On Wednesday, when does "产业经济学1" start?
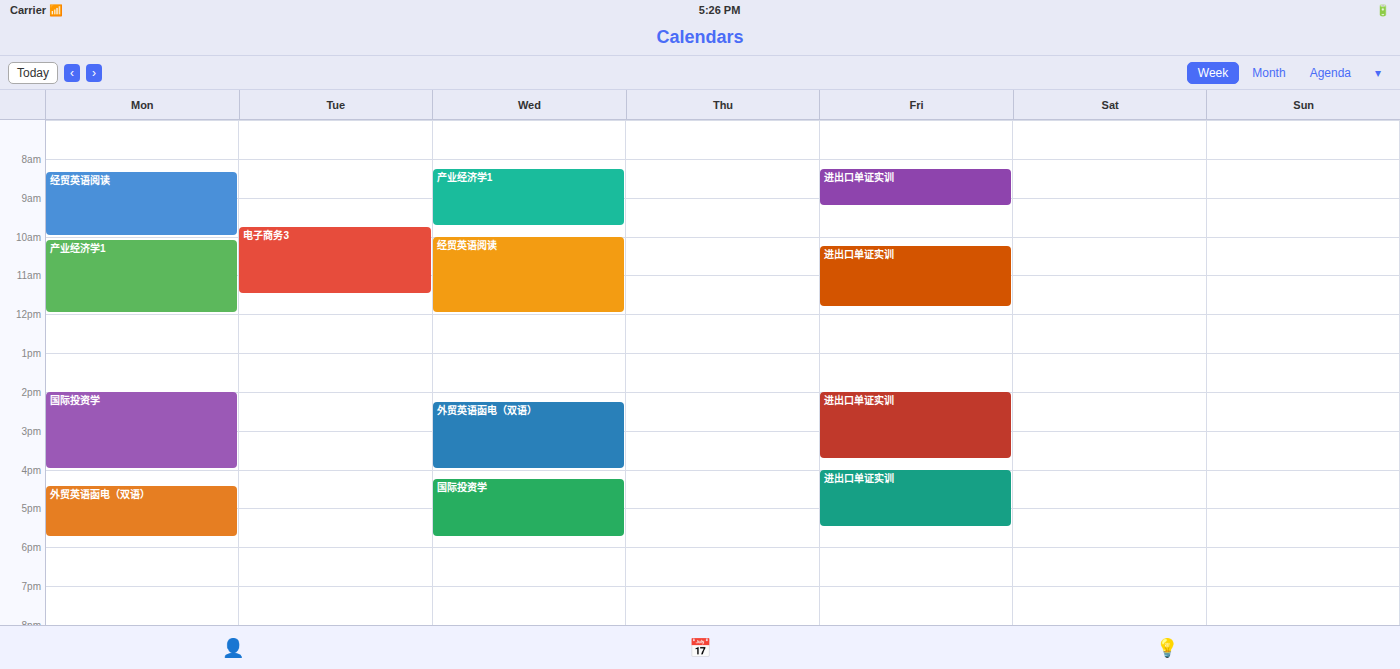
8:15 AM